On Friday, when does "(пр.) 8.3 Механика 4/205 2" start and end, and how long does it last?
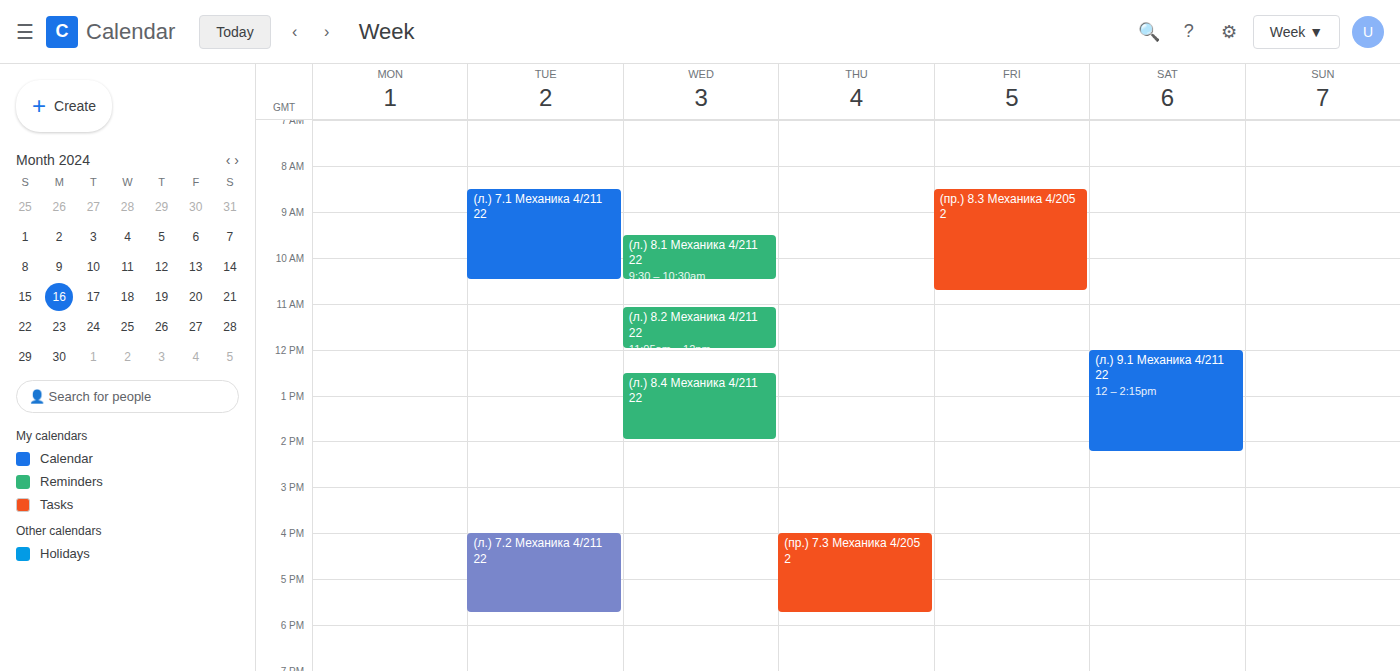
8:30 AM to 10:45 AM, 2 hours 15 minutes